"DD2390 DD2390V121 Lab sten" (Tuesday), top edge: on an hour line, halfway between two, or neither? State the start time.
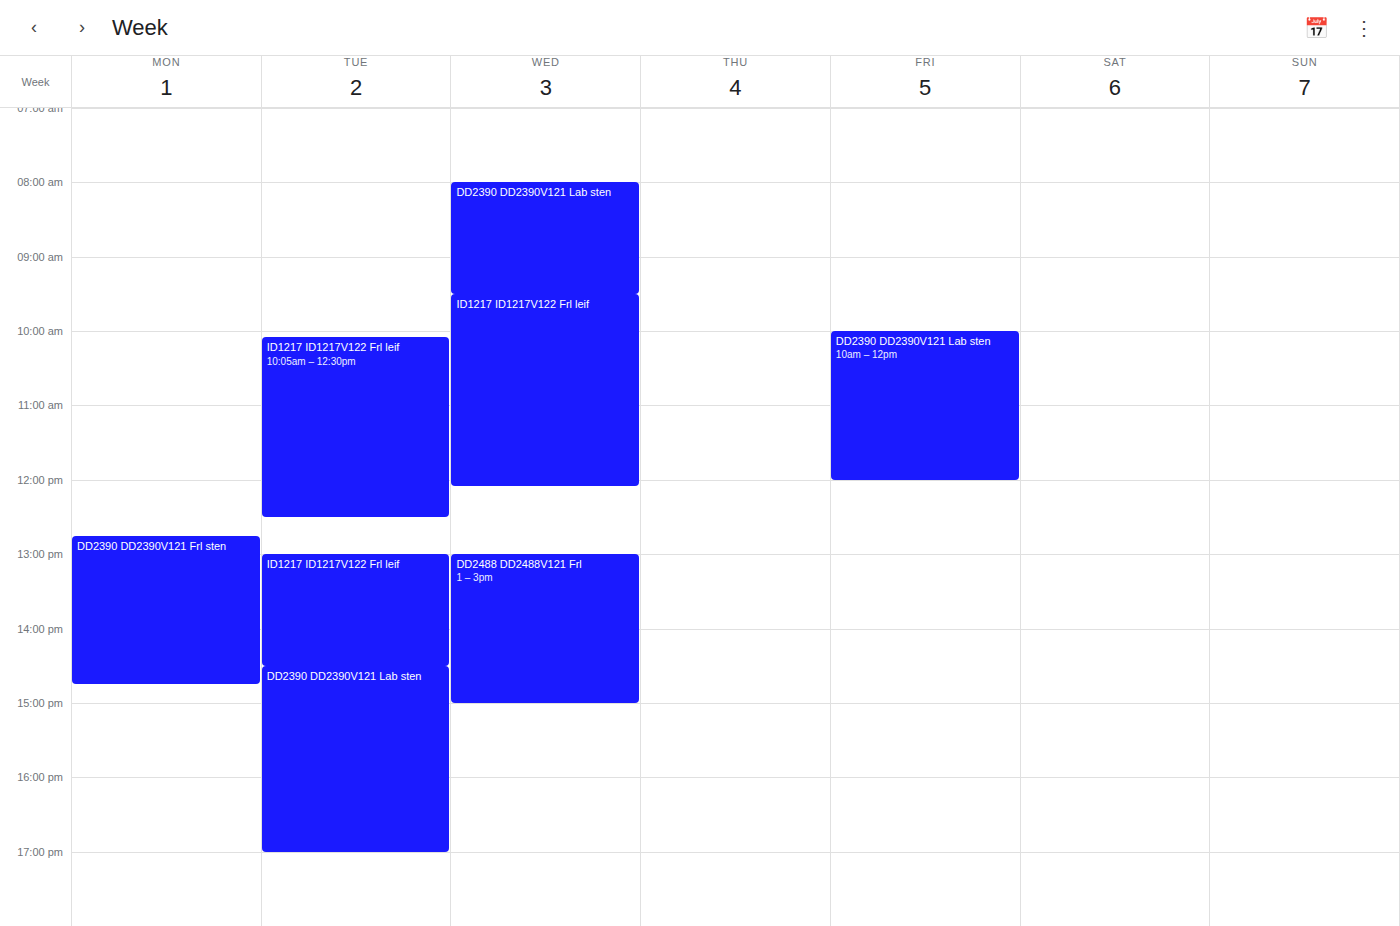
2:30 PM -- halfway between the 2 PM and 3 PM lines.